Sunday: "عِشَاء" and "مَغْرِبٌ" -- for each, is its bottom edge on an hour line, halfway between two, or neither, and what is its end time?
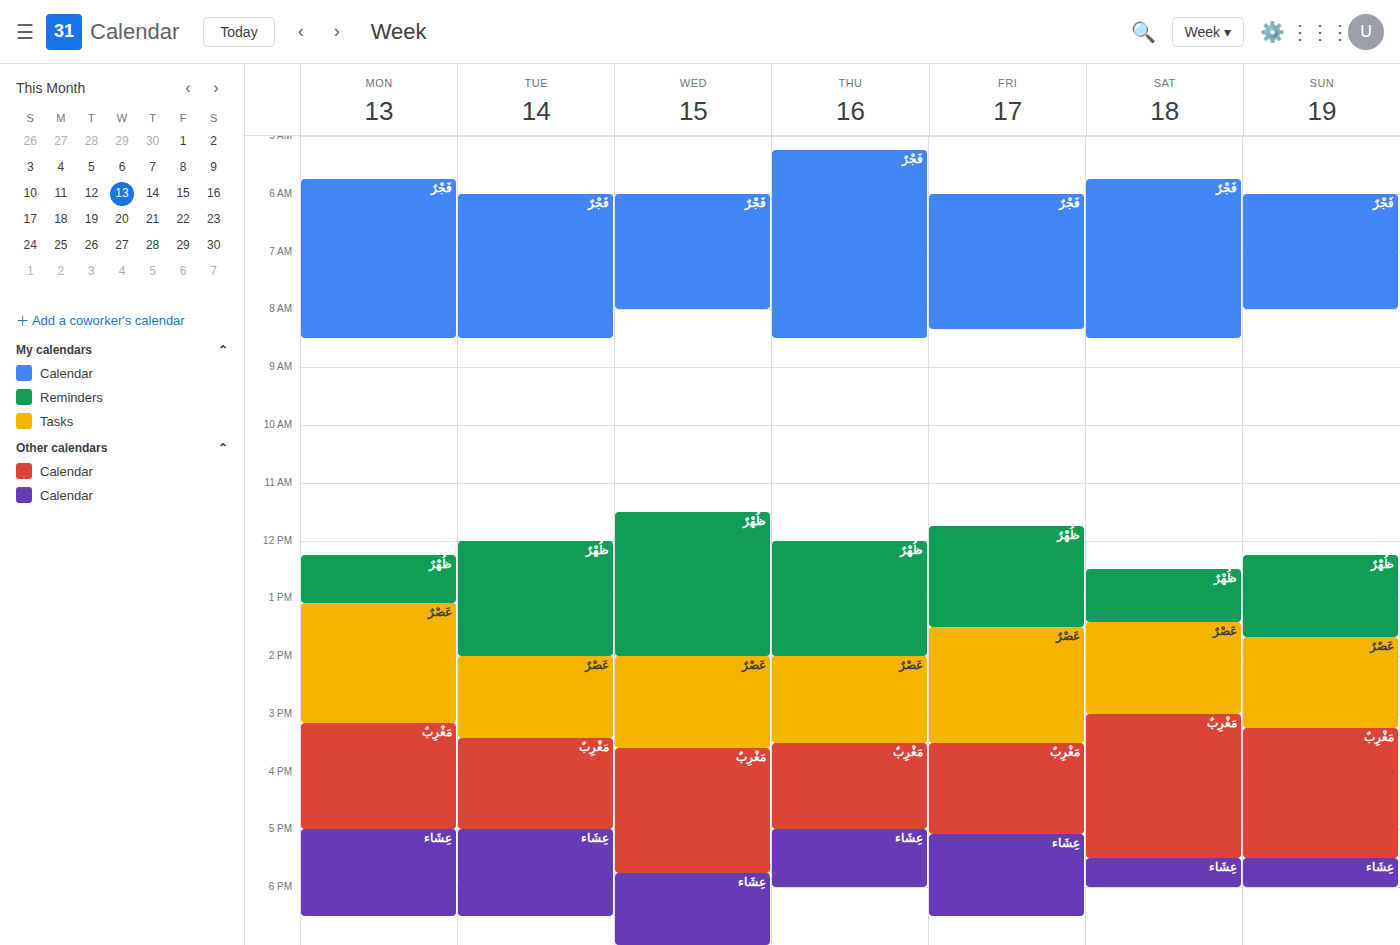
"عِشَاء": 6:00 PM, exactly on the 6 PM line. "مَغْرِبٌ": 5:30 PM, halfway between the 5 PM and 6 PM lines.